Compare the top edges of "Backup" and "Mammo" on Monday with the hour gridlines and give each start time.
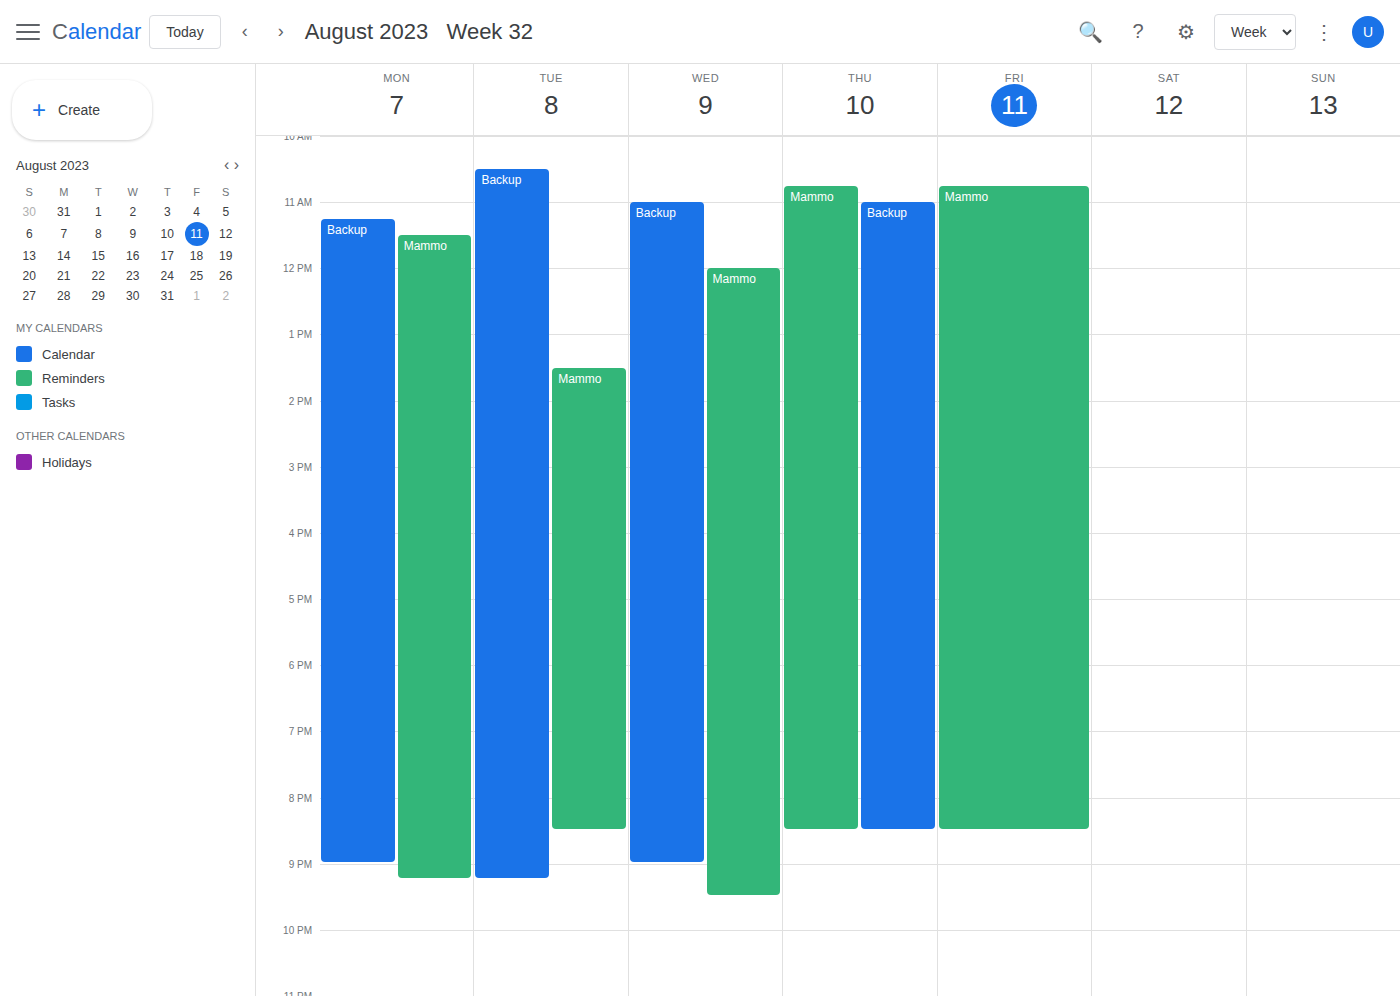
"Backup": 11:15 AM, neither: a quarter of the way from the 11 AM line to the 12 PM line. "Mammo": 11:30 AM, halfway between the 11 AM and 12 PM lines.